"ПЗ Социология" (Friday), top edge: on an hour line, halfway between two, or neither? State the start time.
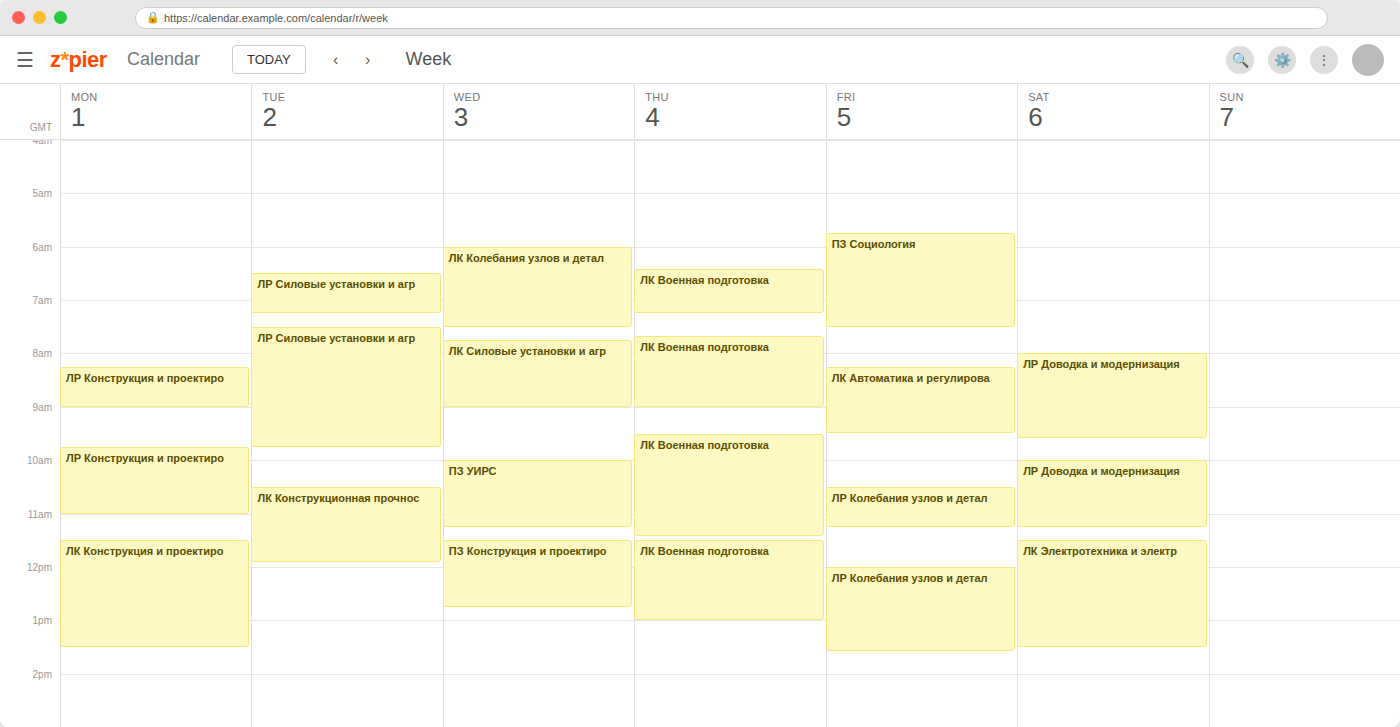
5:45 AM -- neither: three quarters of the way from the 5 AM line to the 6 AM line.